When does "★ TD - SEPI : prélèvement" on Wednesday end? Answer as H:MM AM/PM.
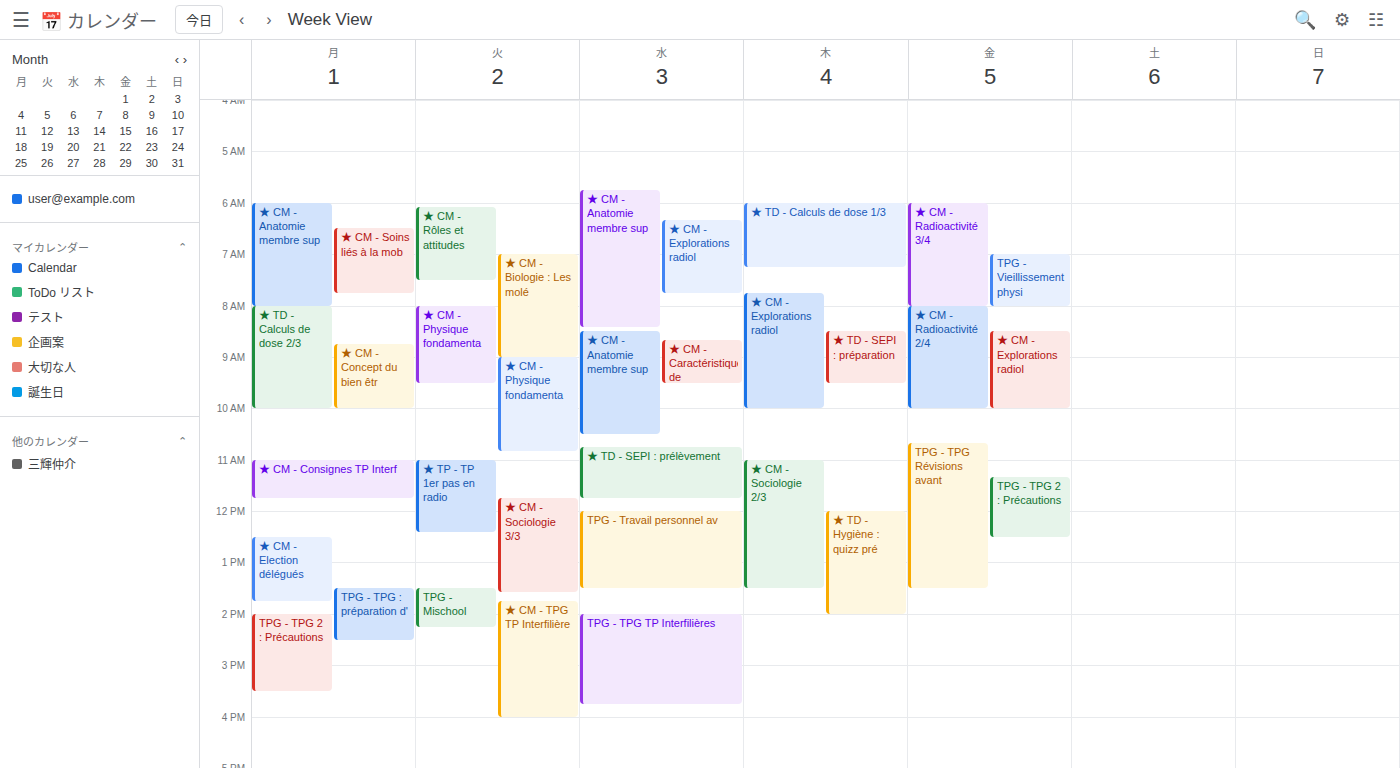
11:45 AM